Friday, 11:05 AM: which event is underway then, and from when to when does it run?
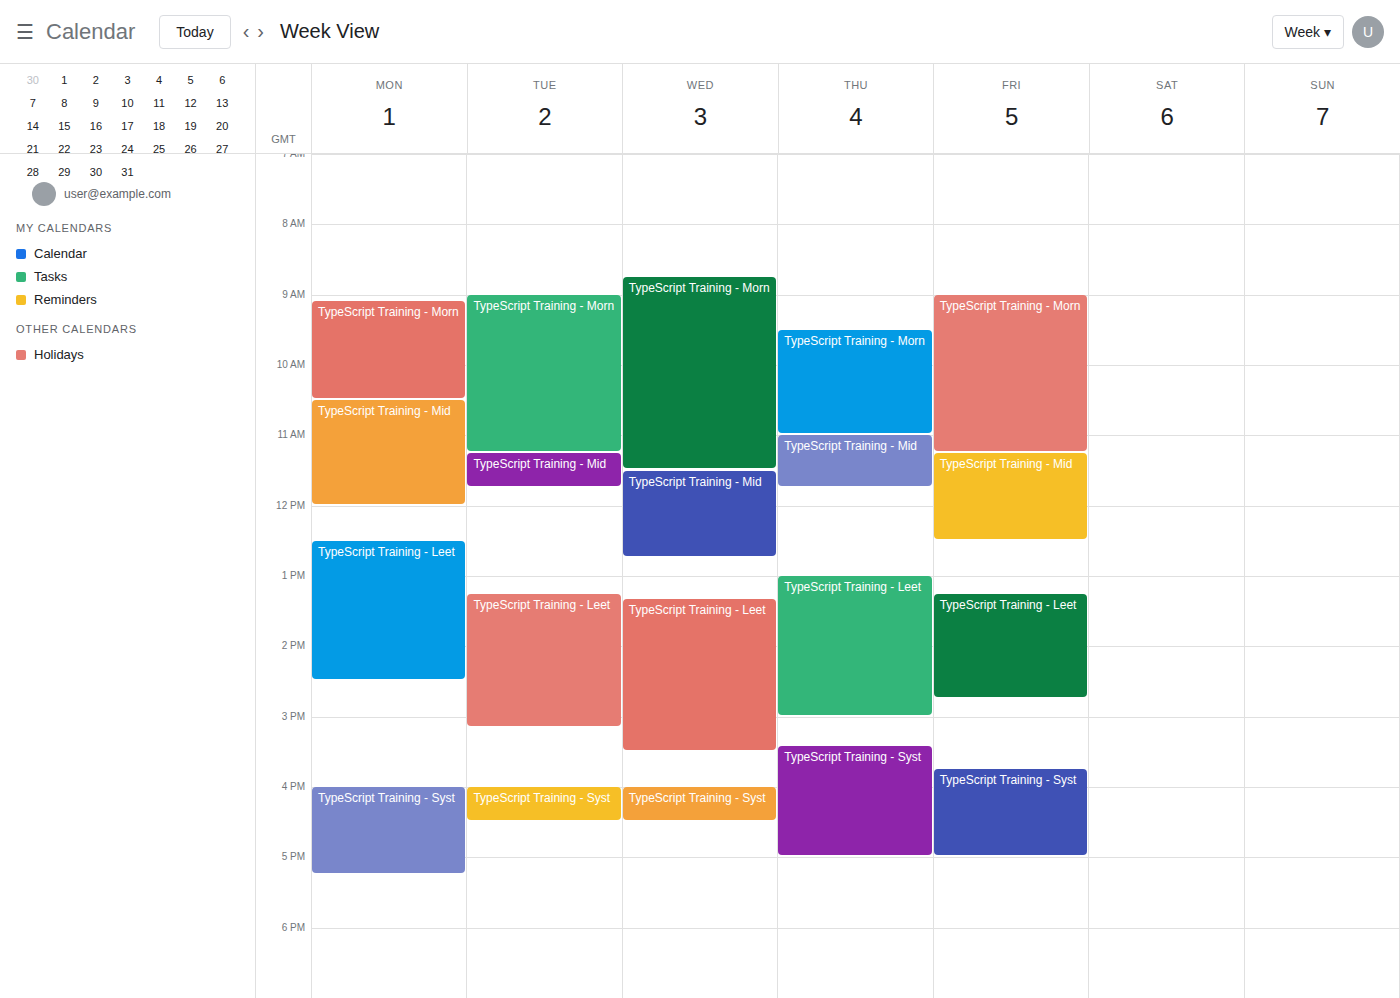
"TypeScript Training - Morn", 9:00 AM to 11:15 AM